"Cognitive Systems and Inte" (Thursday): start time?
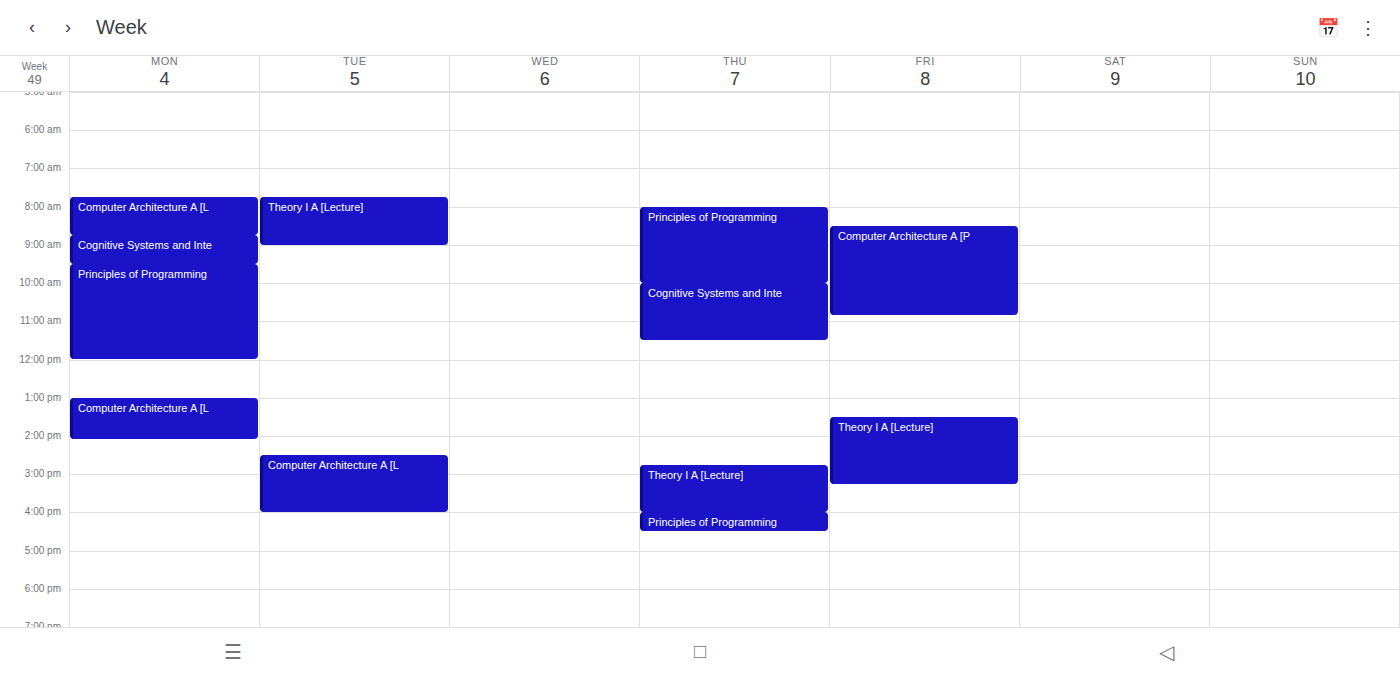
10:00 AM